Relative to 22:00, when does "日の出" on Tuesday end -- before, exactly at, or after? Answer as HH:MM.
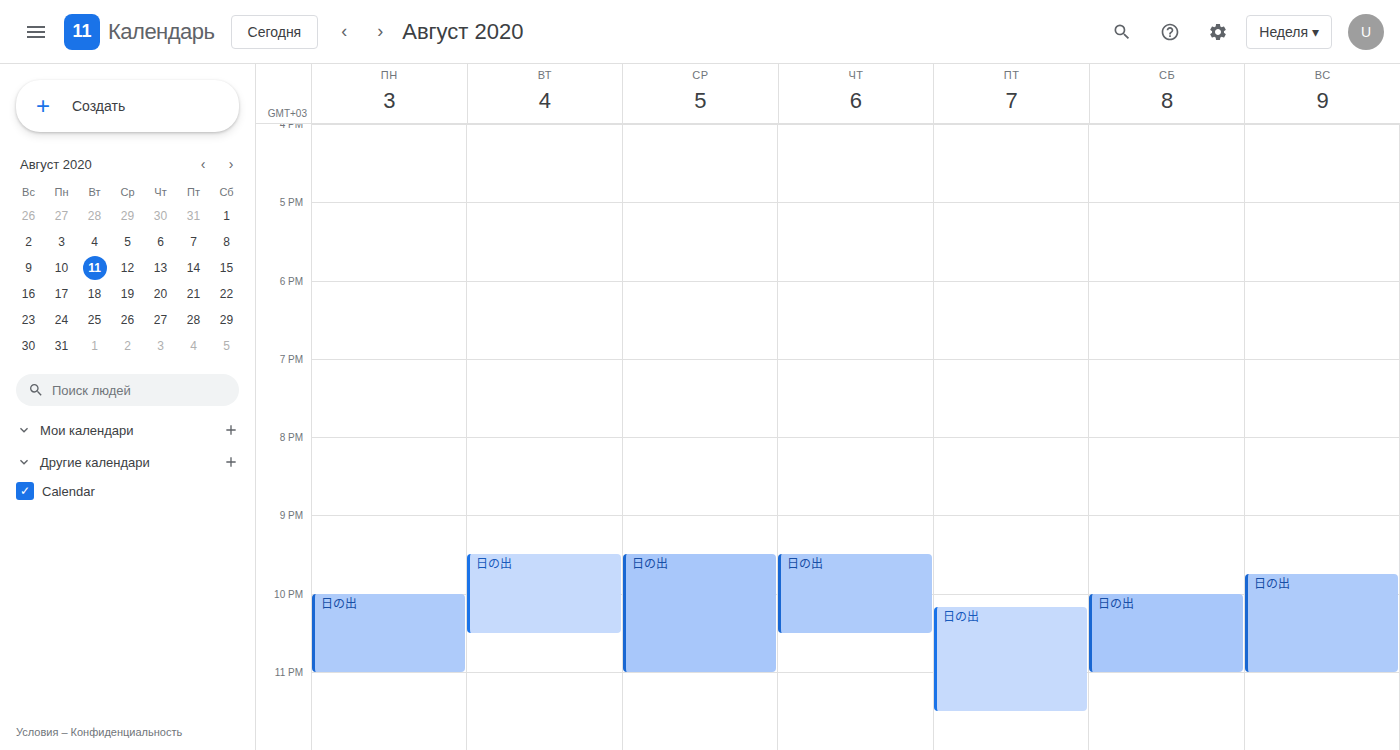
22:30 -- after 22:00, 30 minutes below the 22:00 line.